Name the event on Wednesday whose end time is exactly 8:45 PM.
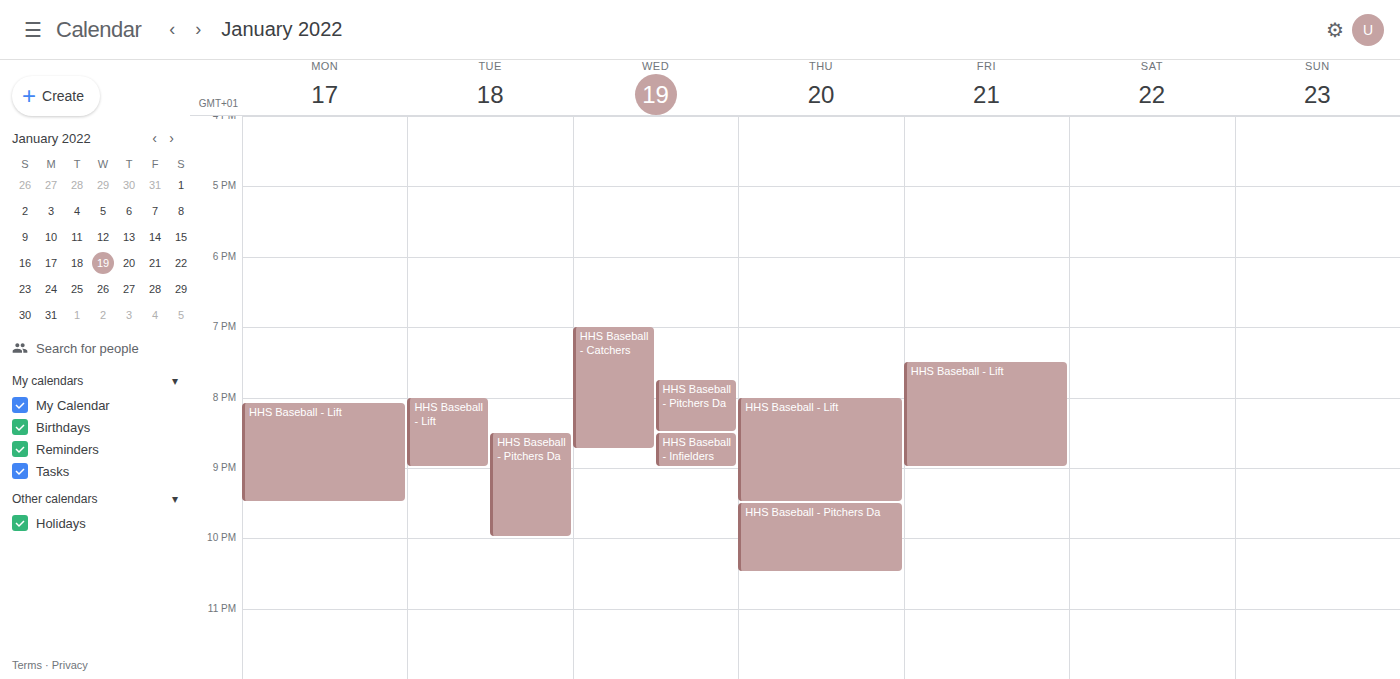
"HHS Baseball - Catchers"